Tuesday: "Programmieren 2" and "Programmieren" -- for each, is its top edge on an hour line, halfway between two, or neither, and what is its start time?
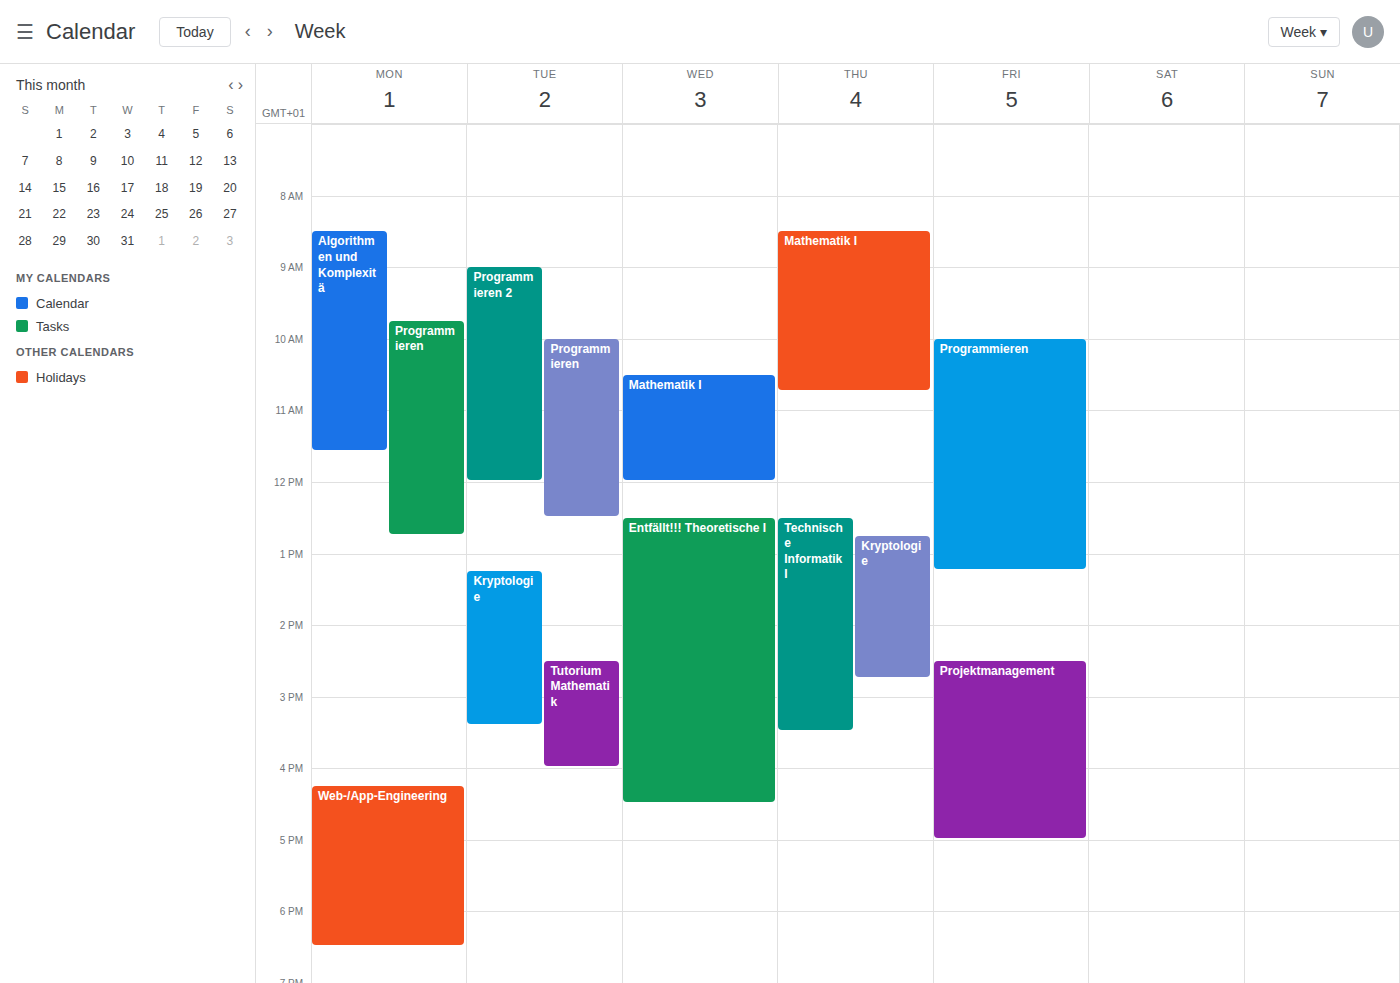
"Programmieren 2": 9:00 AM, exactly on the 9 AM line. "Programmieren": 10:00 AM, exactly on the 10 AM line.